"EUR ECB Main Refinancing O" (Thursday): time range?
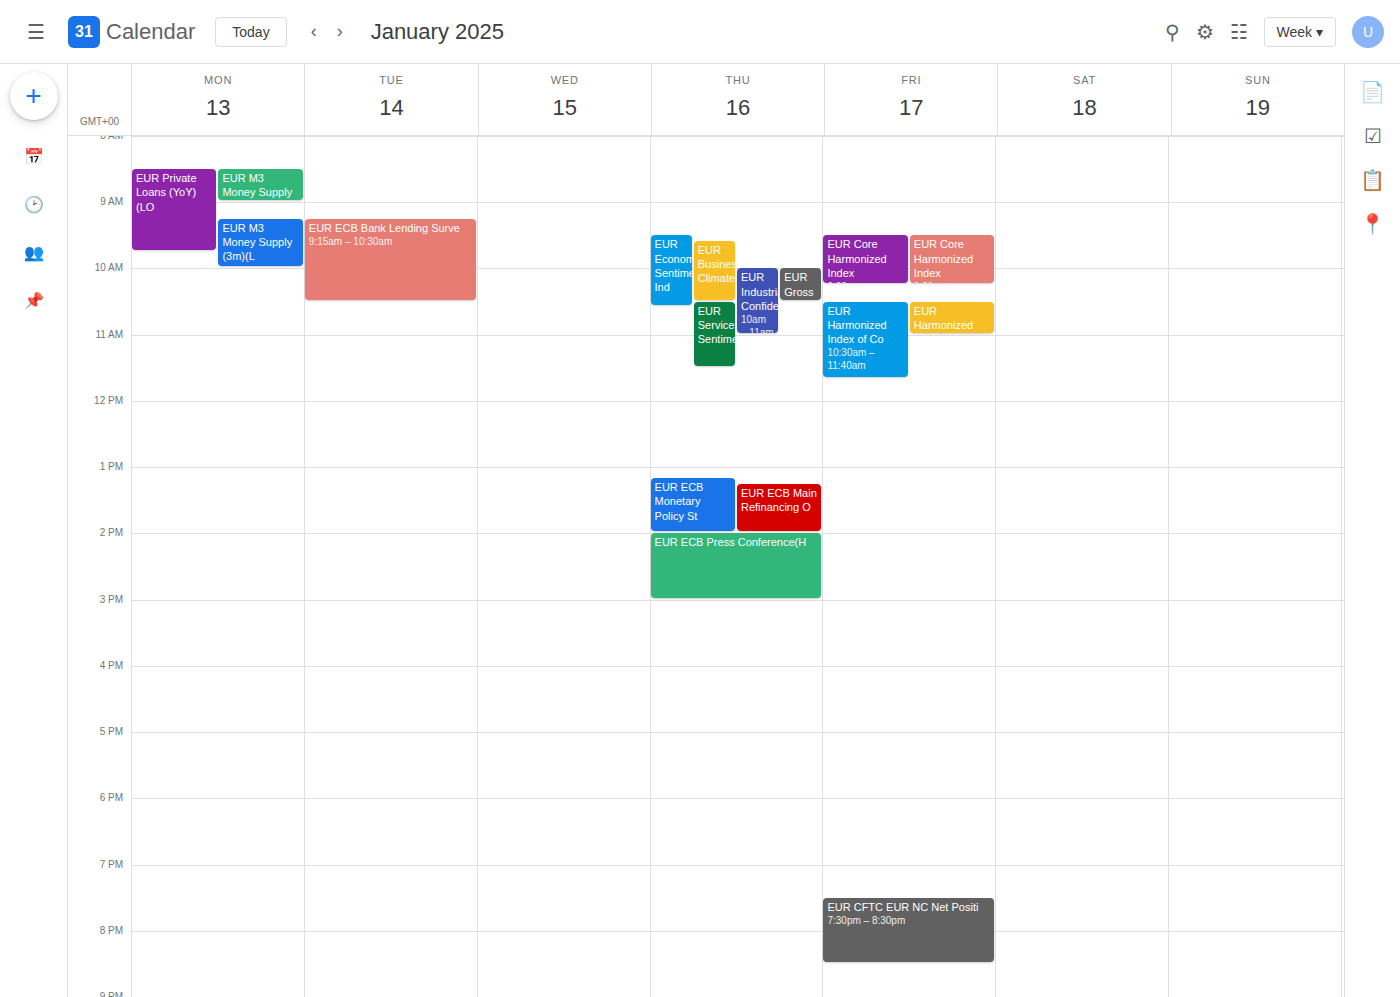
13:15 to 14:00